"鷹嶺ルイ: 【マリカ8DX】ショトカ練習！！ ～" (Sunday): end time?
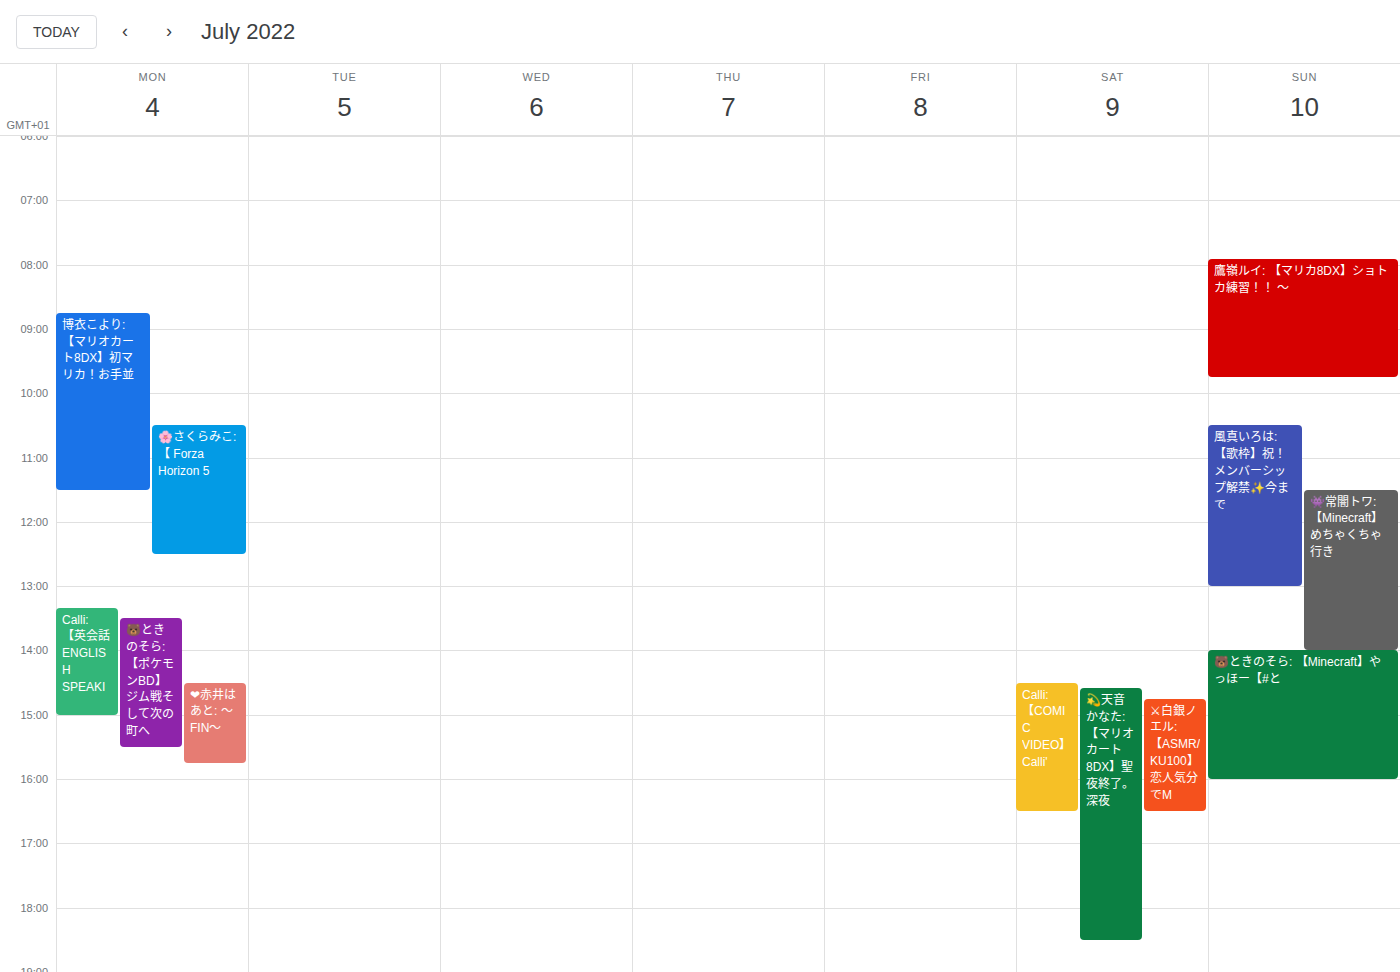
9:45 AM